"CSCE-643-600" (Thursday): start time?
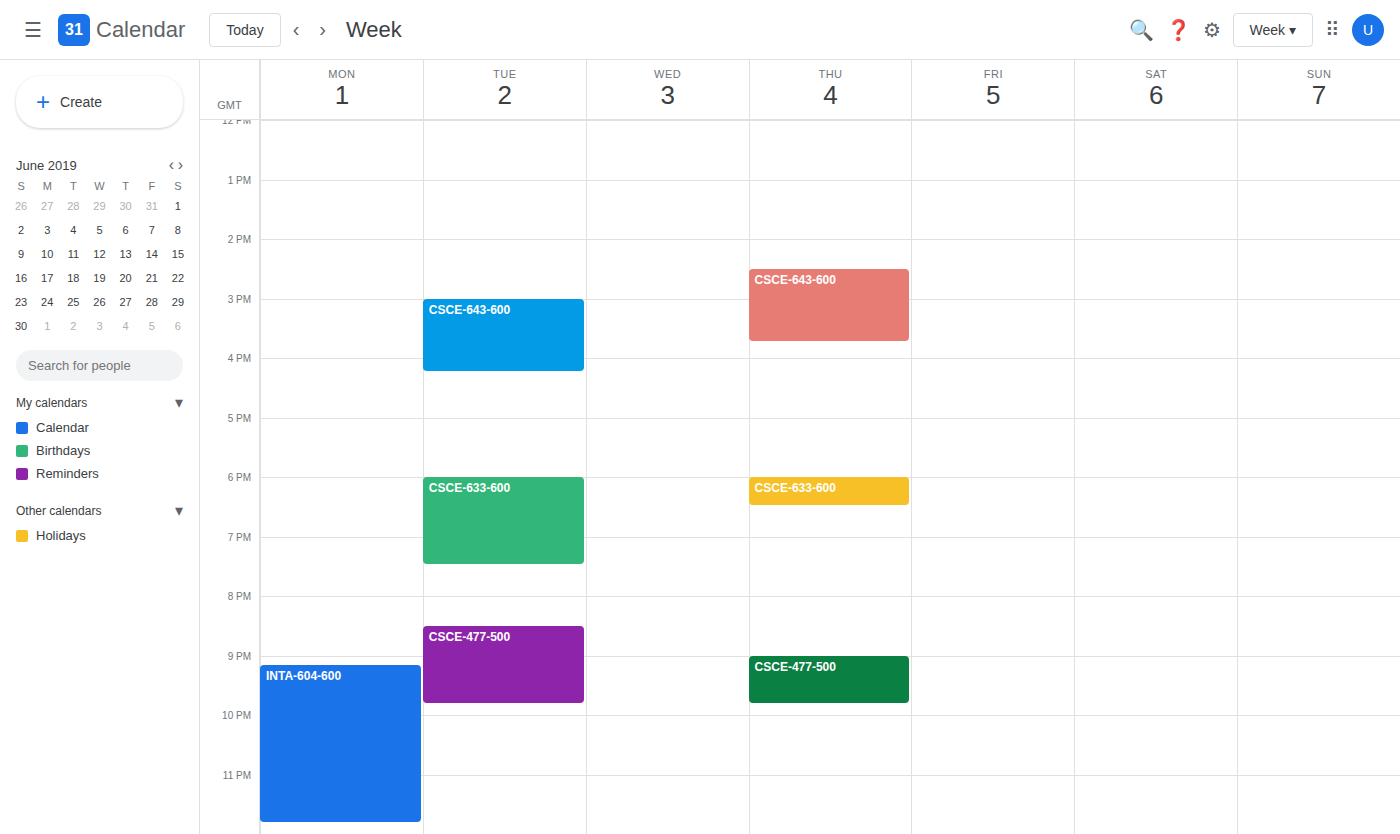
2:30 PM